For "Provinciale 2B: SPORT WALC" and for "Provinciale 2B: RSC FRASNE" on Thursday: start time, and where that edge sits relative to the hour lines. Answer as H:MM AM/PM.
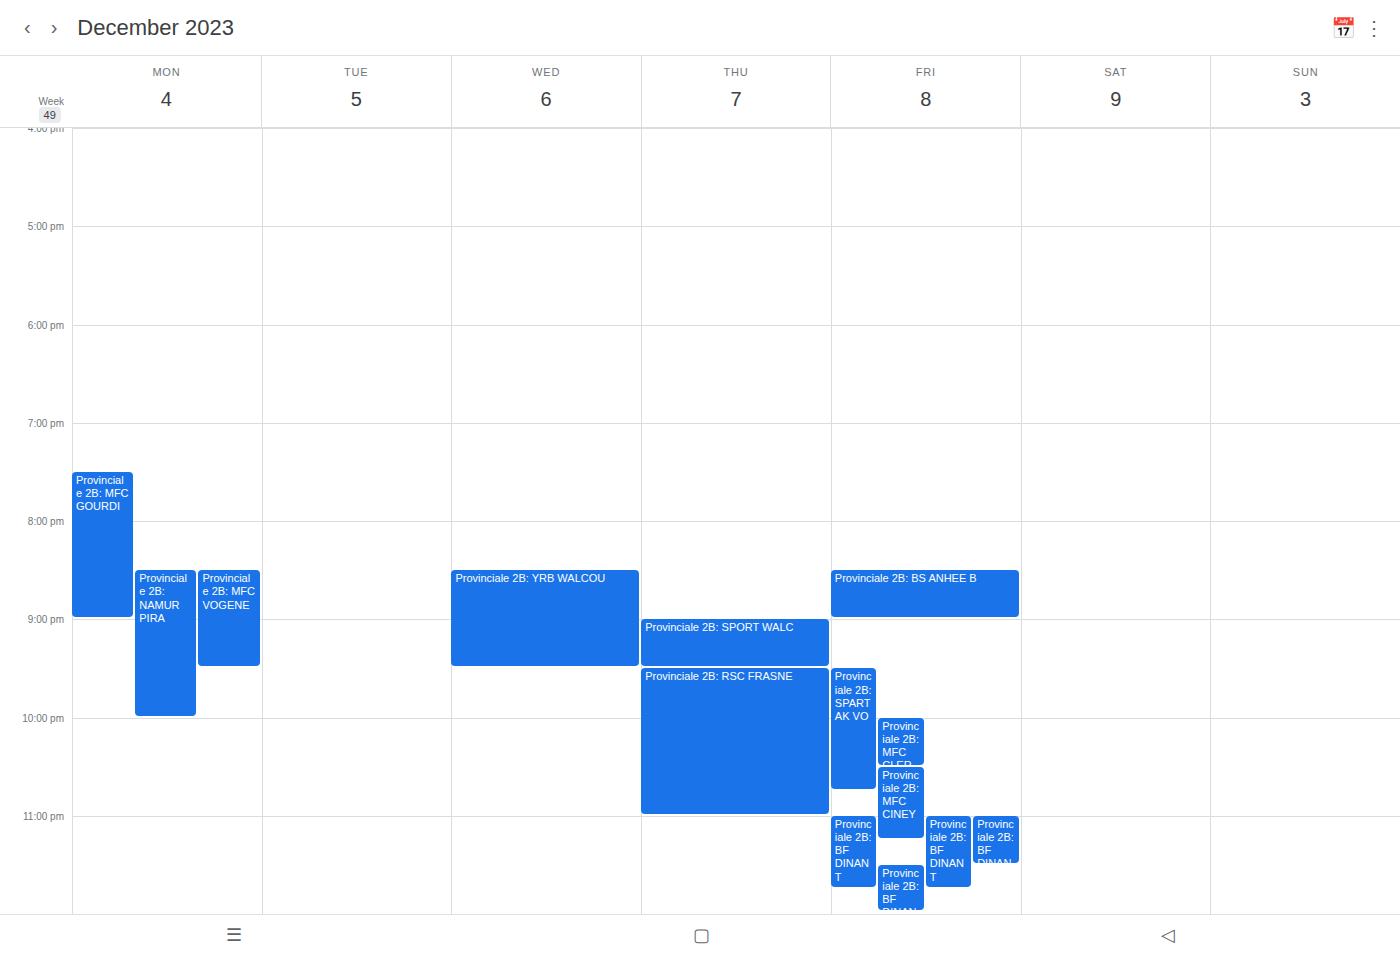
"Provinciale 2B: SPORT WALC": 9:00 PM, exactly on the 9 PM line. "Provinciale 2B: RSC FRASNE": 9:30 PM, halfway between the 9 PM and 10 PM lines.